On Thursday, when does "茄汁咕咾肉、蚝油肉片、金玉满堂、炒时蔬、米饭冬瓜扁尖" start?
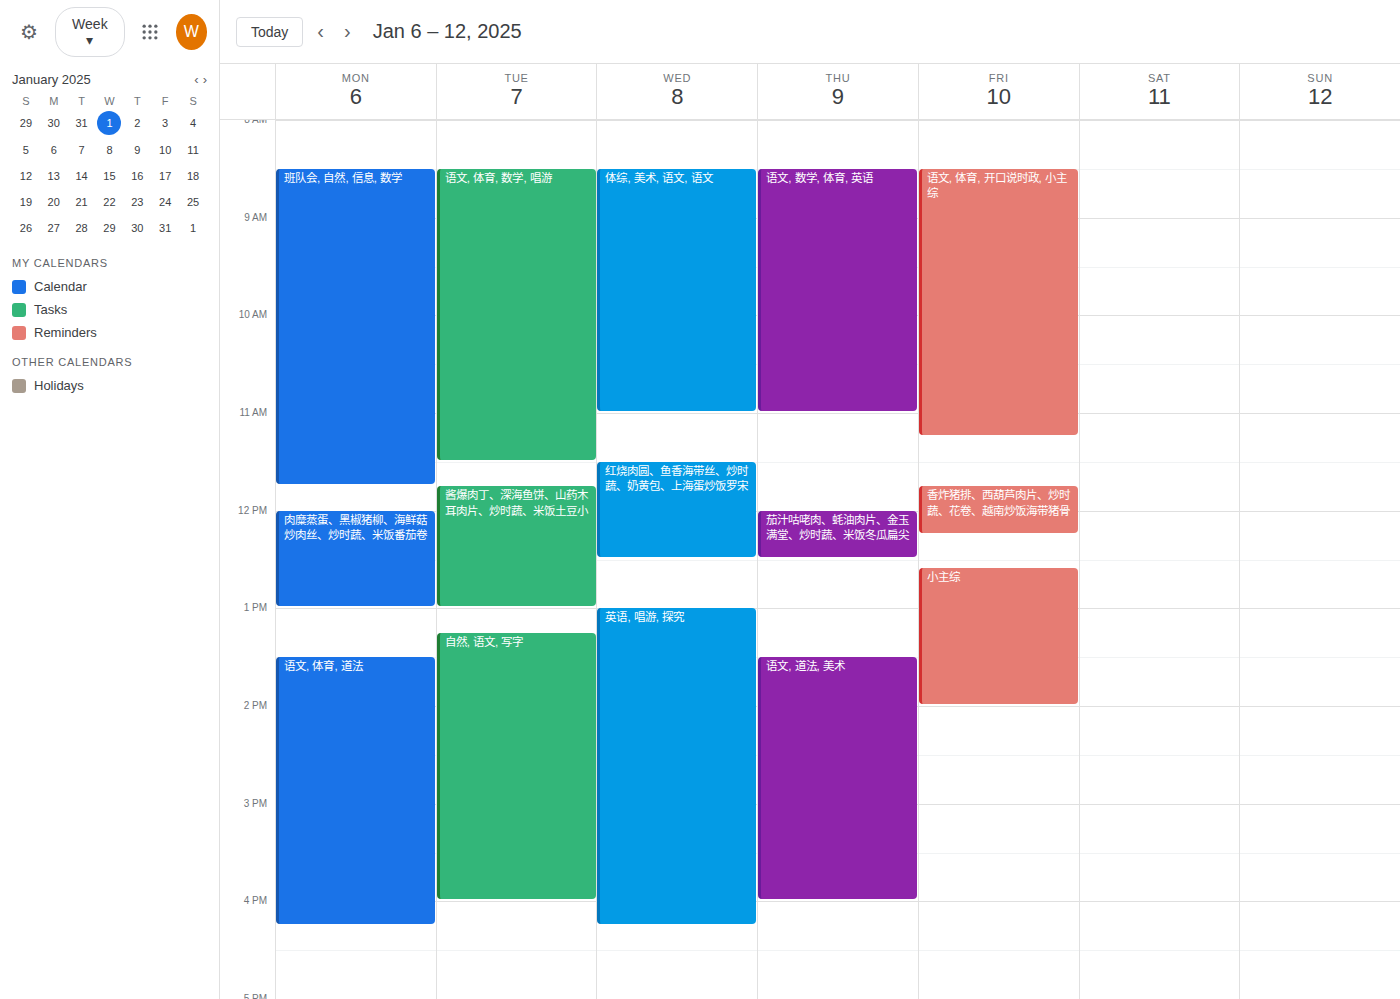
12:00 PM